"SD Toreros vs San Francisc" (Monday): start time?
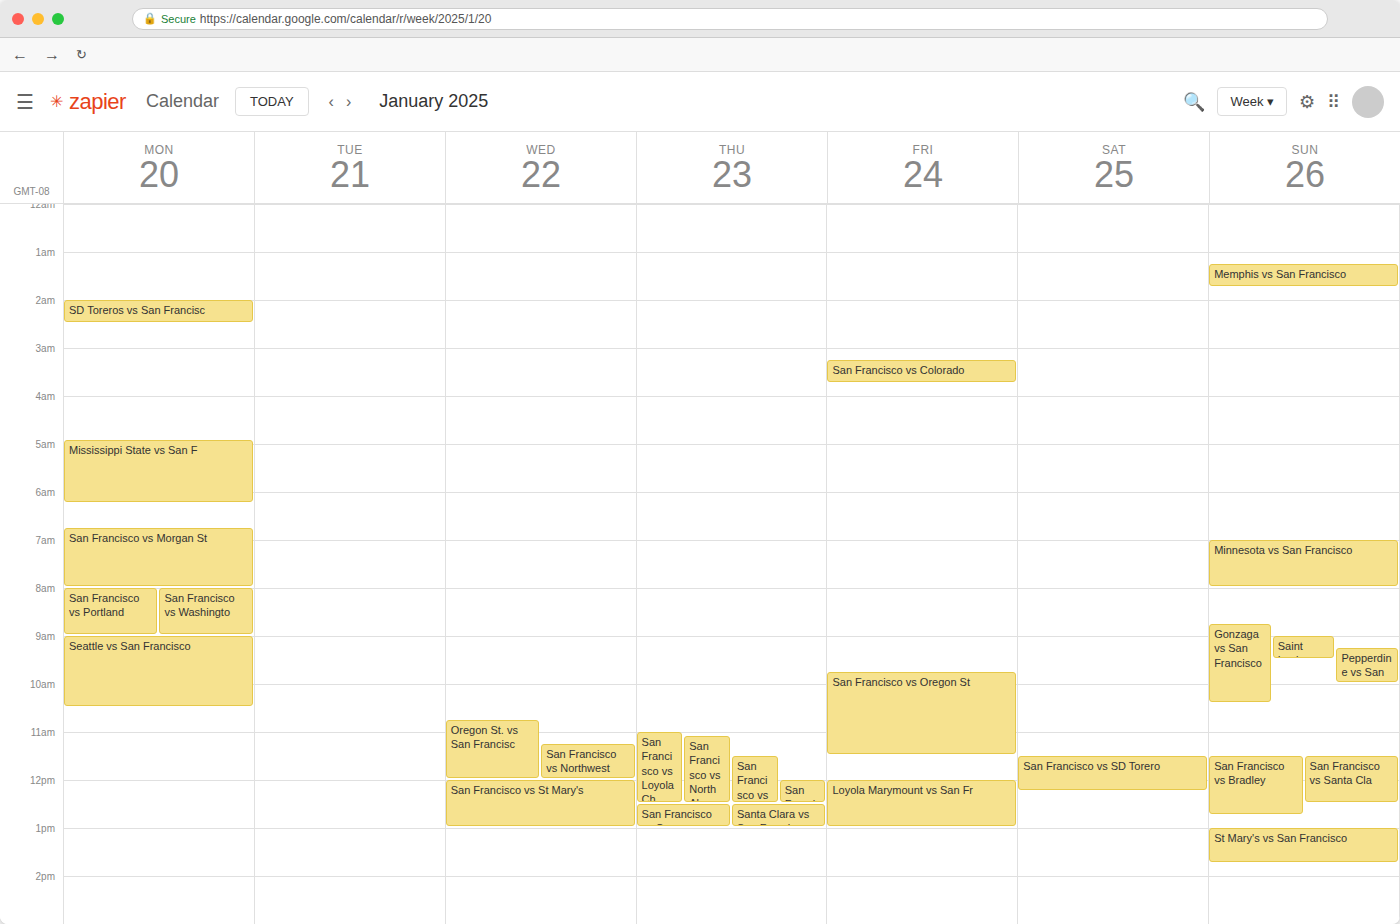
2:00 AM